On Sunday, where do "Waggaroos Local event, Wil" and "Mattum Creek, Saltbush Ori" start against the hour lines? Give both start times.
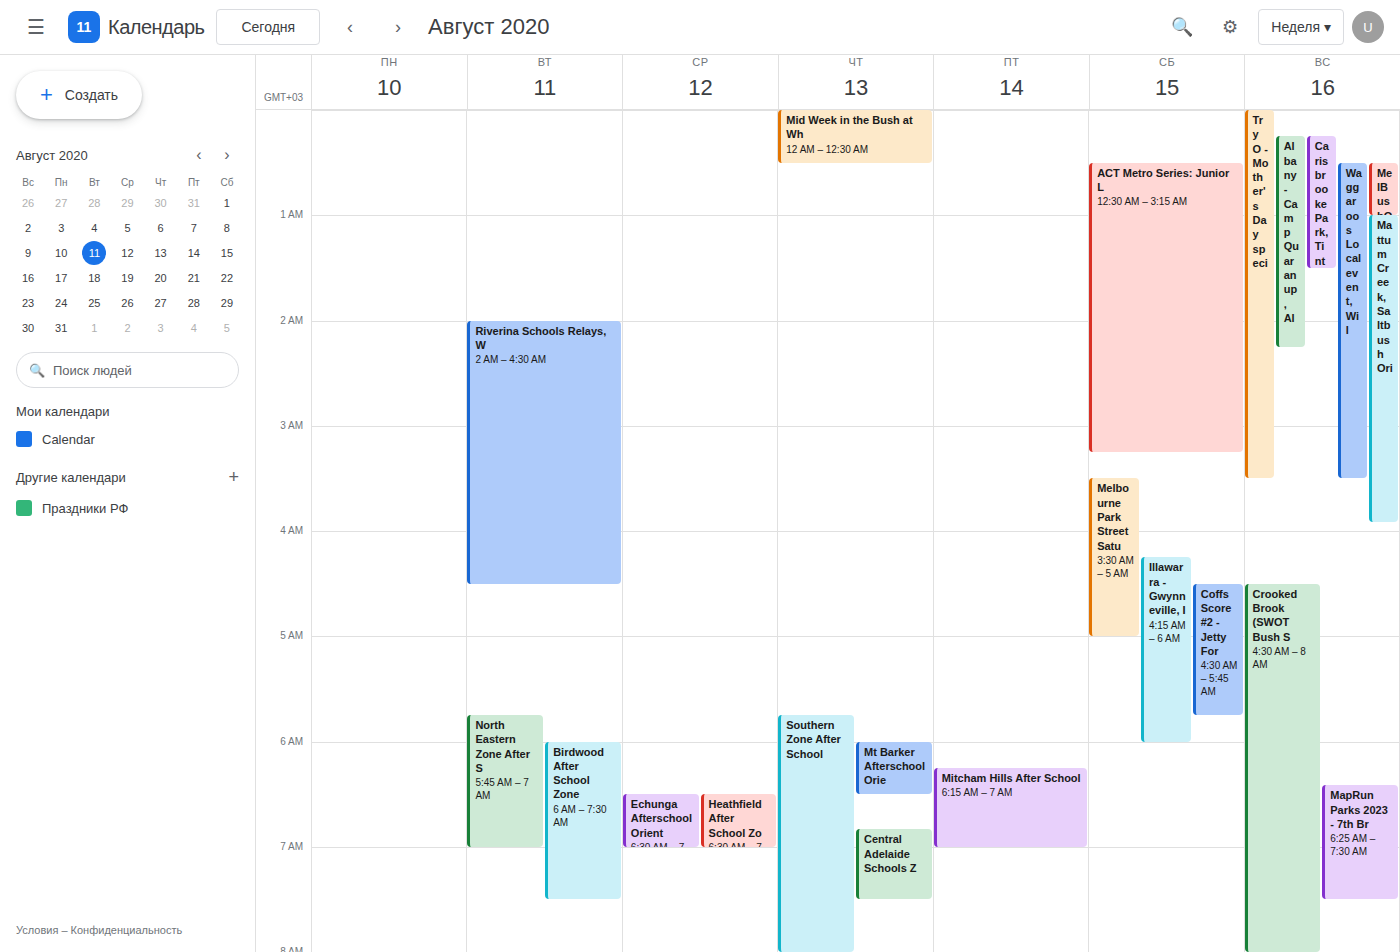
"Waggaroos Local event, Wil": 12:30 AM, halfway between the 12 AM and 1 AM lines. "Mattum Creek, Saltbush Ori": 1:00 AM, exactly on the 1 AM line.